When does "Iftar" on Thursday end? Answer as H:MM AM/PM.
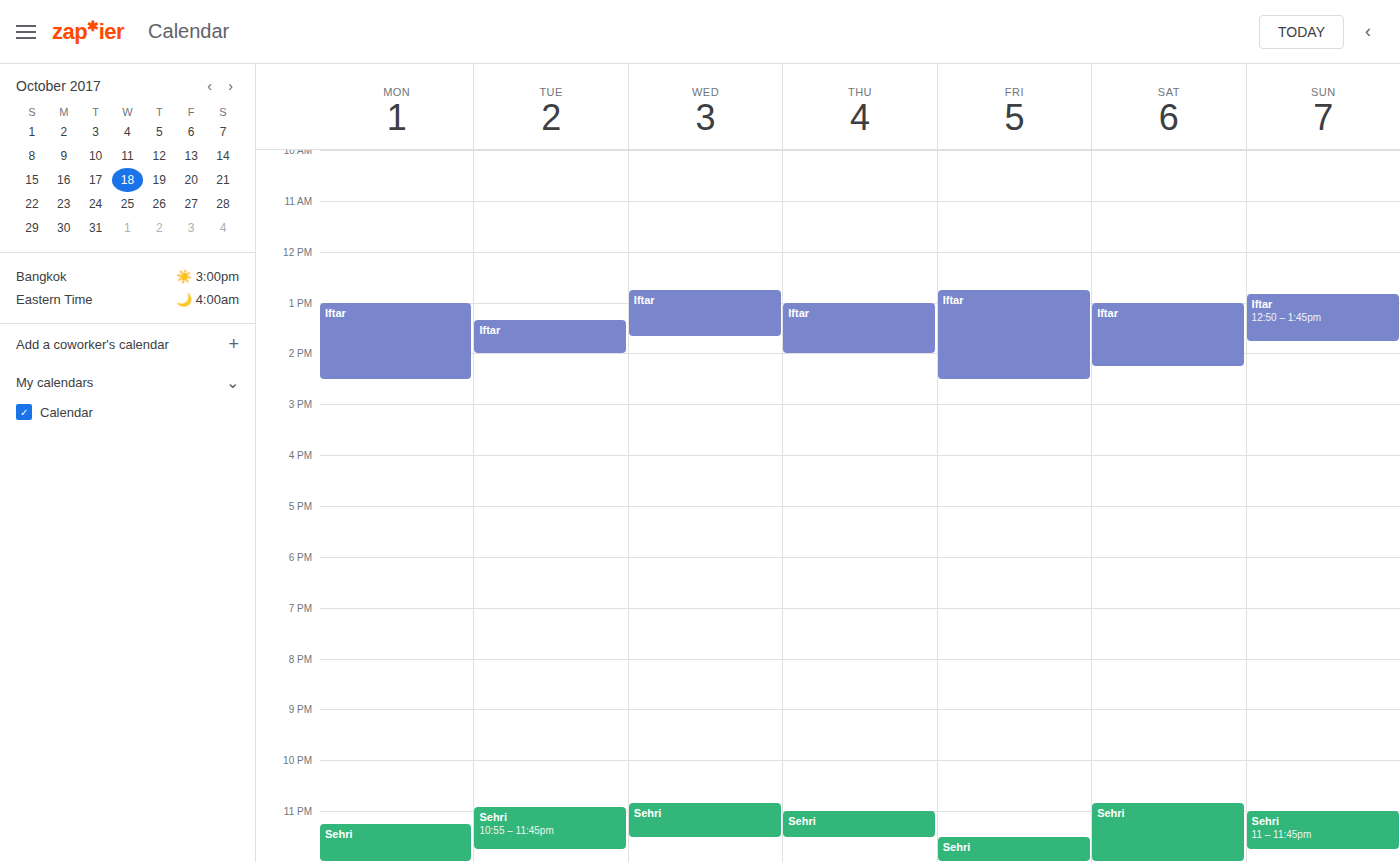
2:00 PM